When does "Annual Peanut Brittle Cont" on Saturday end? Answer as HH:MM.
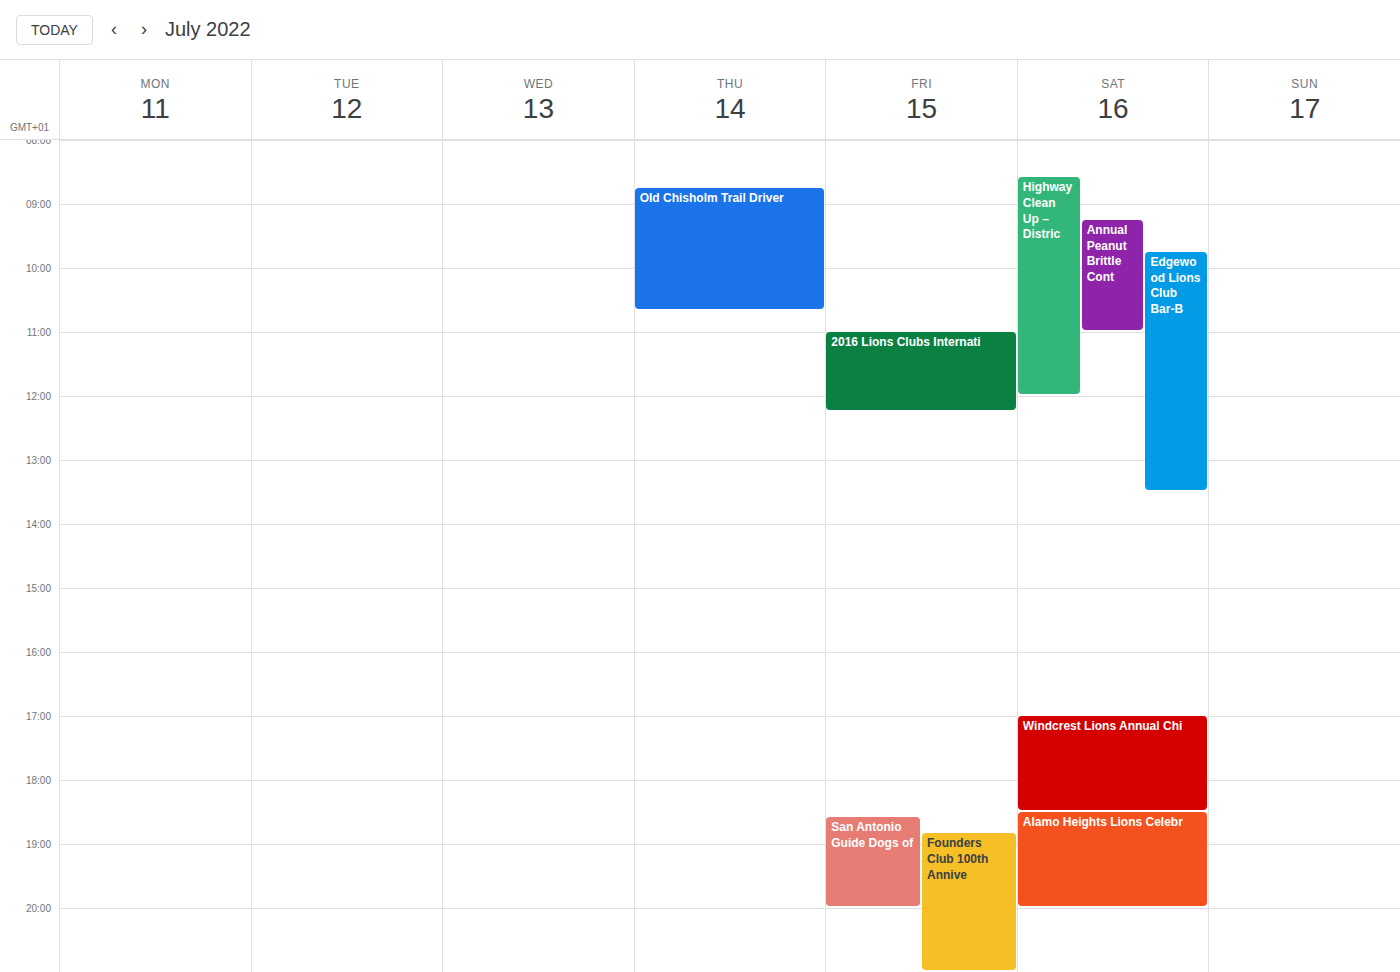
11:00